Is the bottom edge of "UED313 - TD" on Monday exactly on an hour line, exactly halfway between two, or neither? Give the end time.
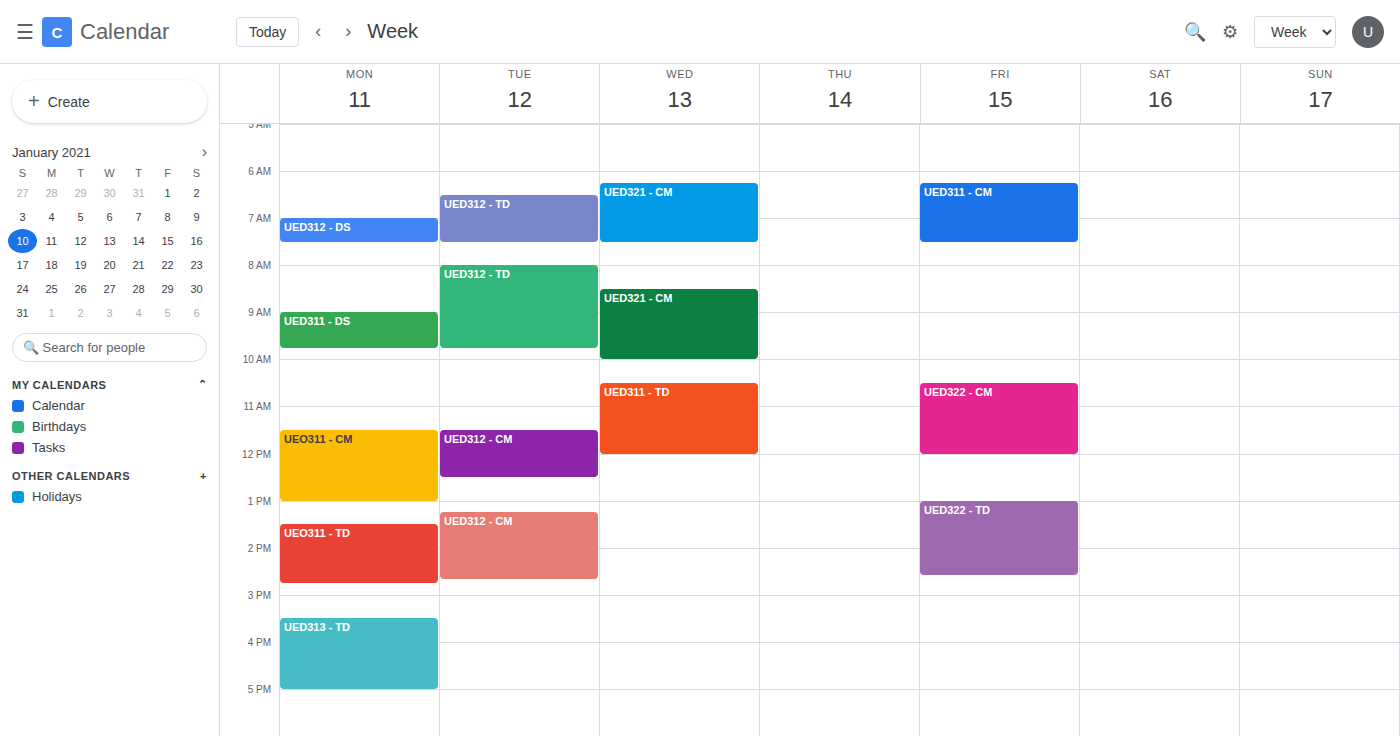
5:00 PM -- exactly on the 5 PM line.